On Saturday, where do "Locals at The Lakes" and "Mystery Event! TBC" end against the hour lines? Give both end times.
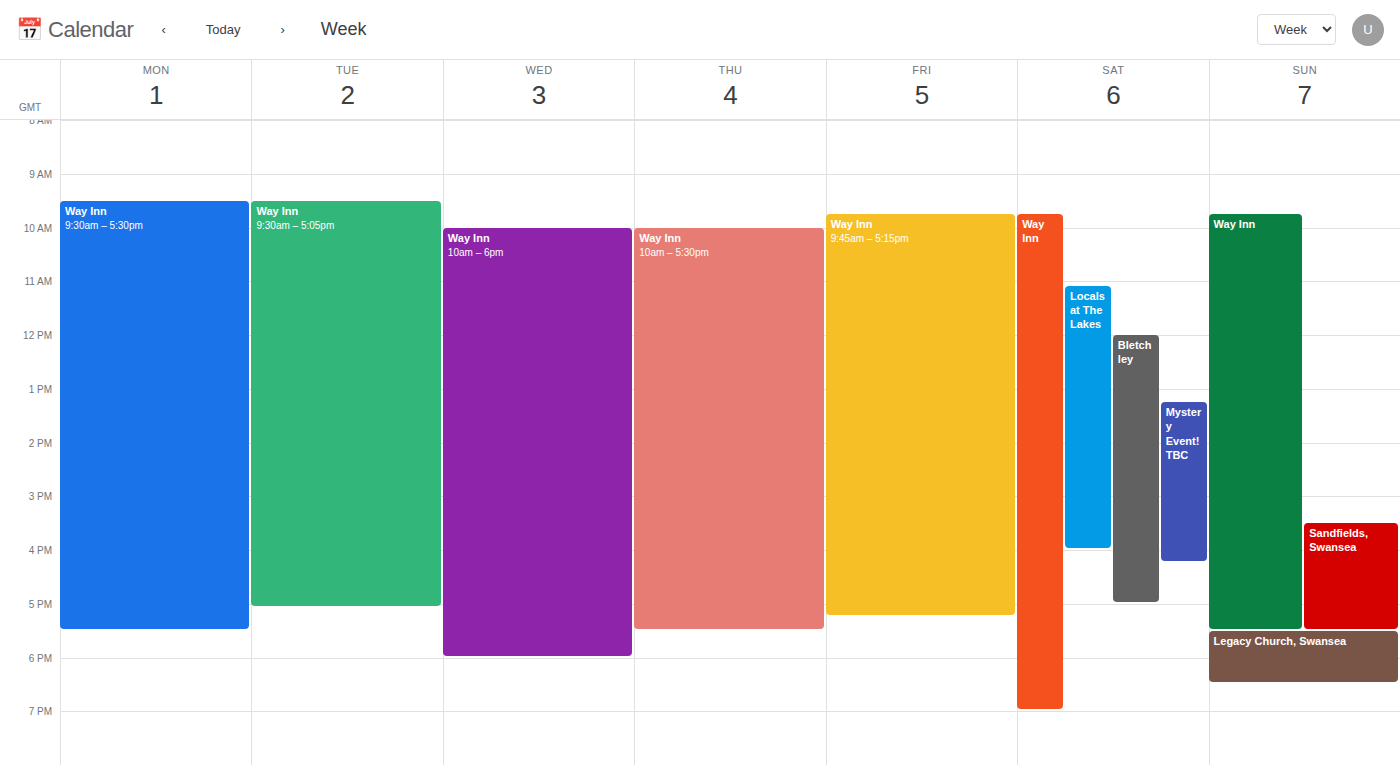
"Locals at The Lakes": 16:00, exactly on the 16:00 line. "Mystery Event! TBC": 16:15, neither: a quarter of the way from the 16:00 line to the 17:00 line.